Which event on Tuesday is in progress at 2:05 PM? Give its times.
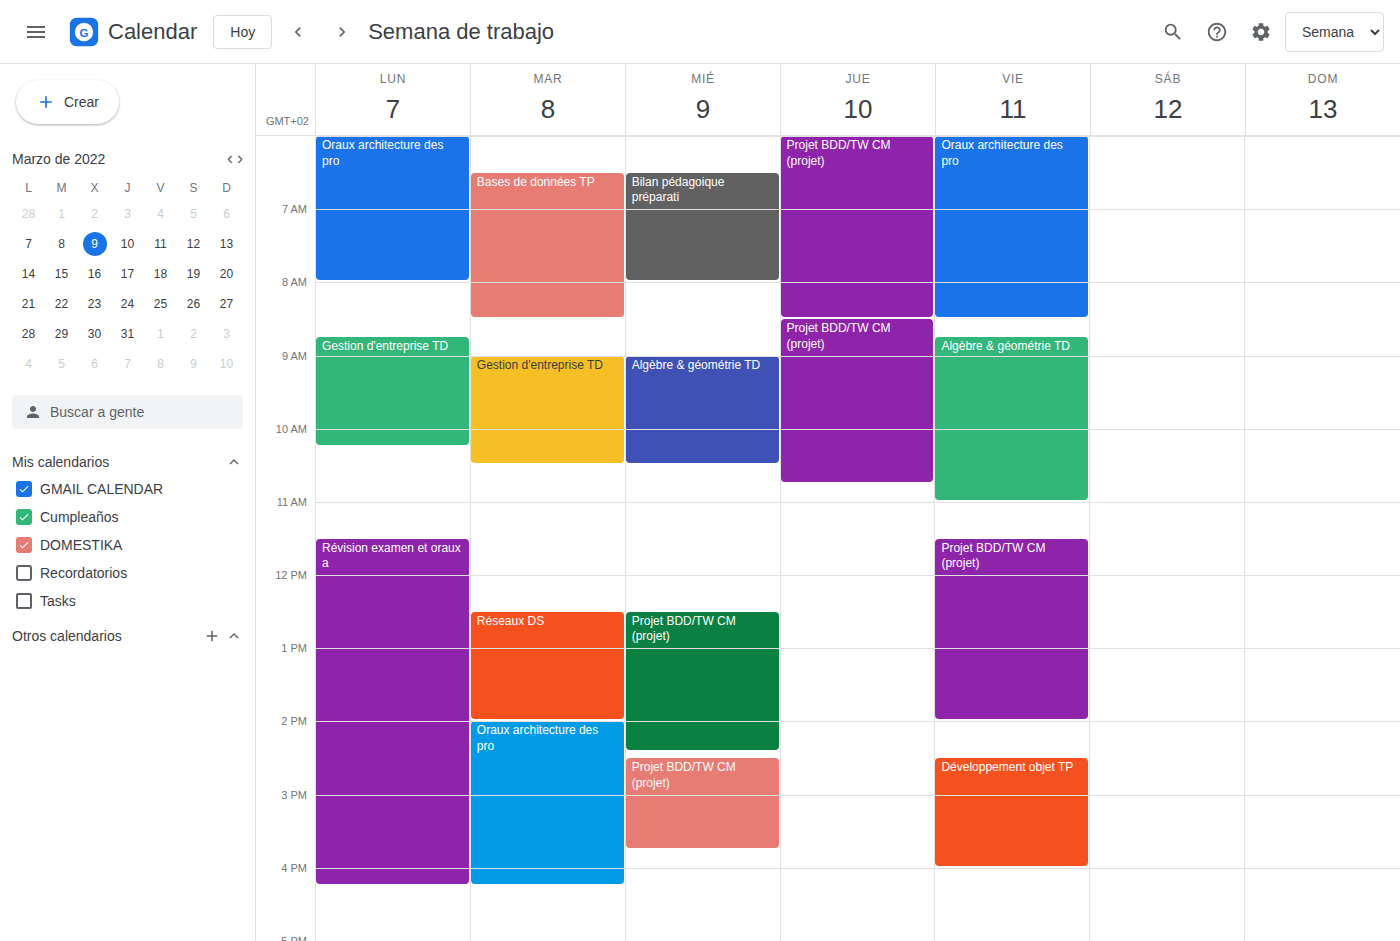
"Oraux architecture des pro", 2:00 PM to 4:15 PM